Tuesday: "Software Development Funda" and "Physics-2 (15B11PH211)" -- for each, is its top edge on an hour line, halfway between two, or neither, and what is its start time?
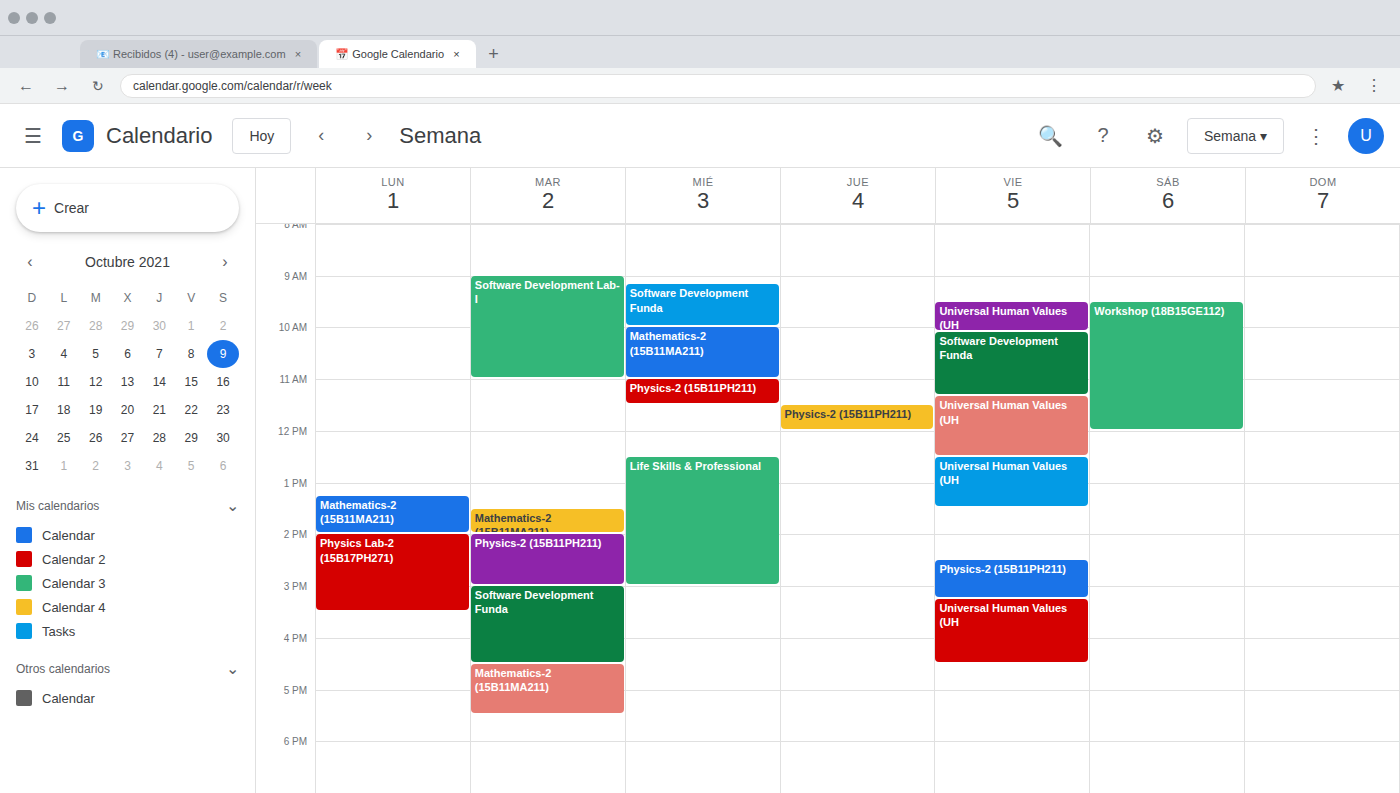
"Software Development Funda": 3:00 PM, exactly on the 3 PM line. "Physics-2 (15B11PH211)": 2:00 PM, exactly on the 2 PM line.